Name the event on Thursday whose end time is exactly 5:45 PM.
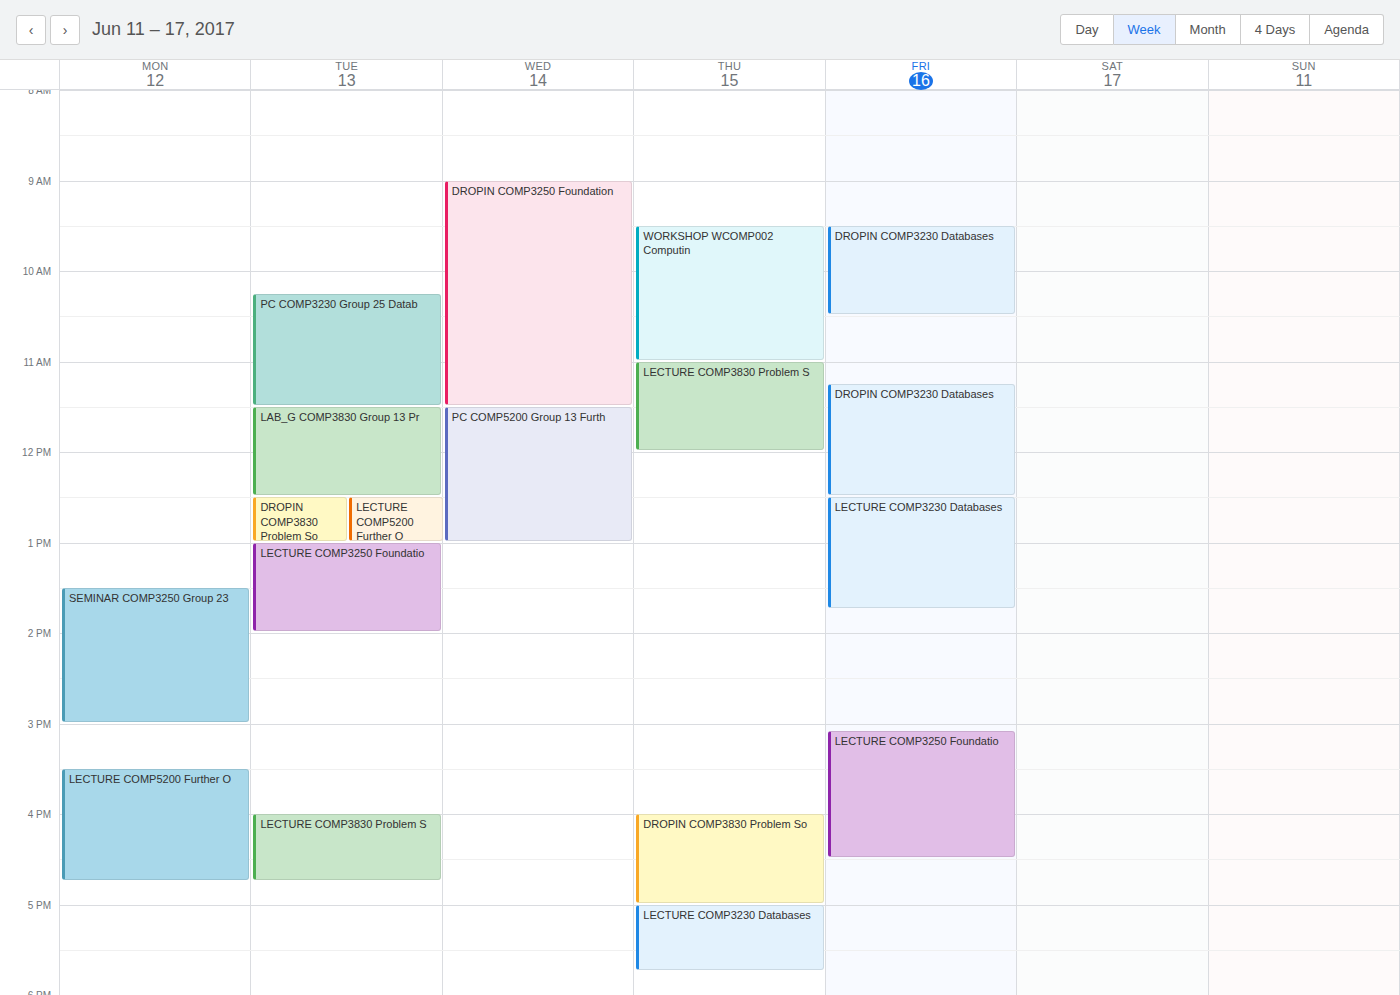
"LECTURE COMP3230 Databases"